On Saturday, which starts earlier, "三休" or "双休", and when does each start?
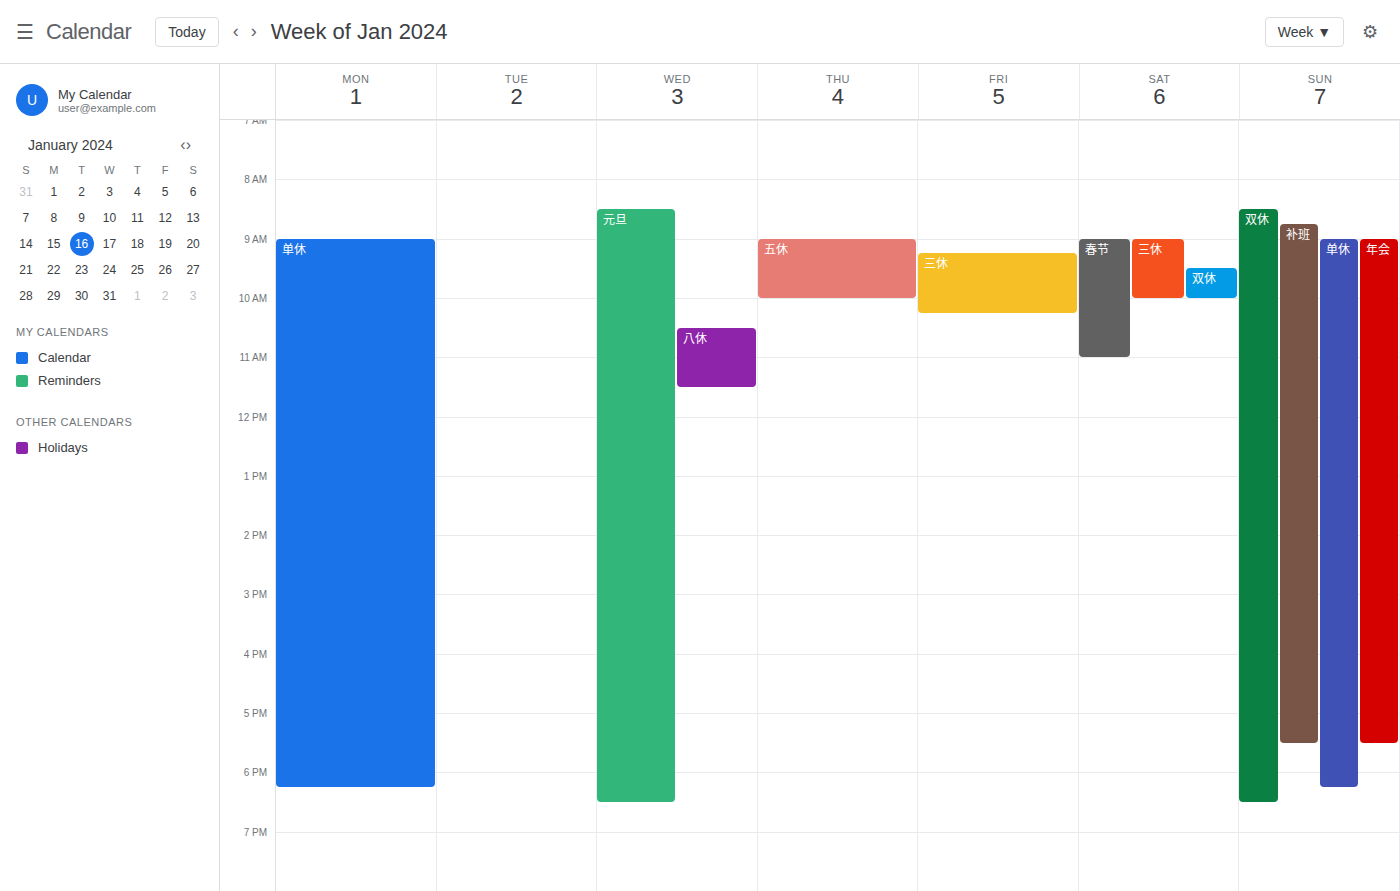
"三休" 9:00 AM; "双休" 9:30 AM.